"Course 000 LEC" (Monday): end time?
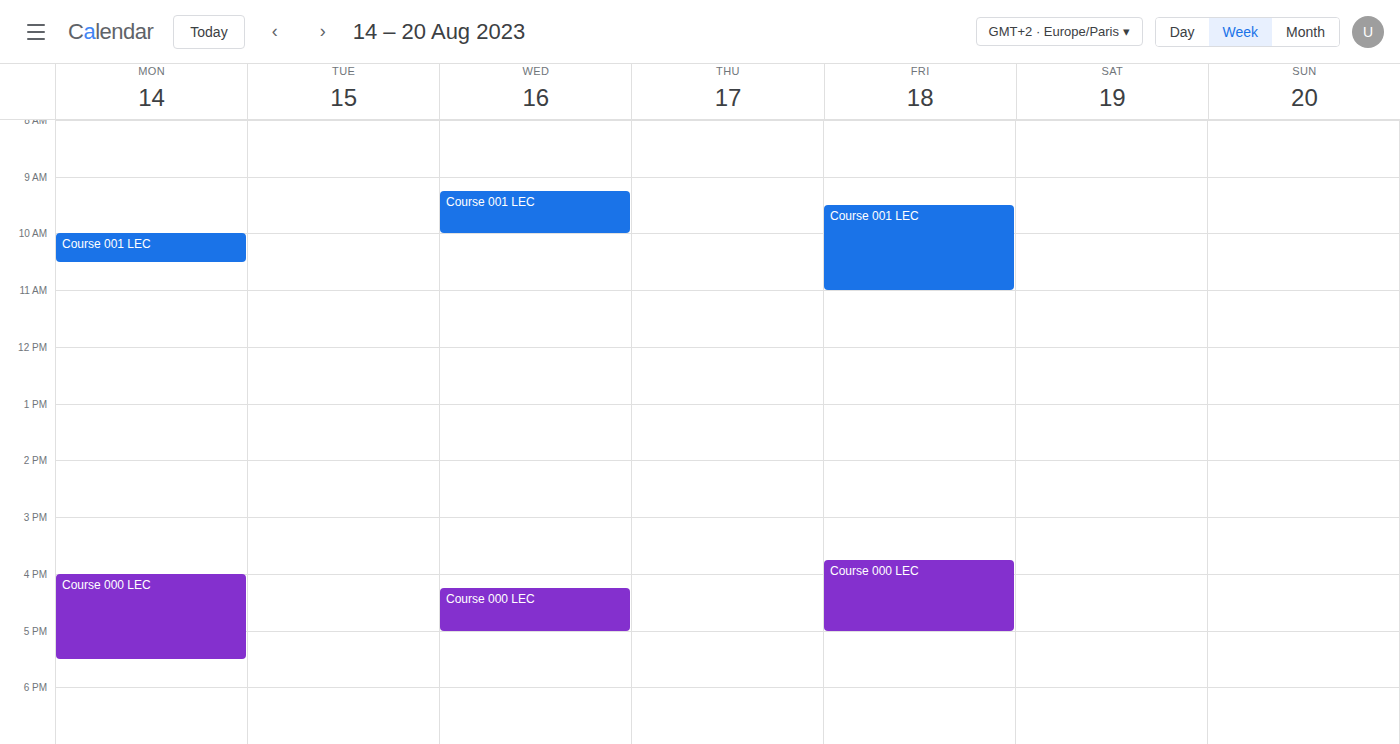
17:30